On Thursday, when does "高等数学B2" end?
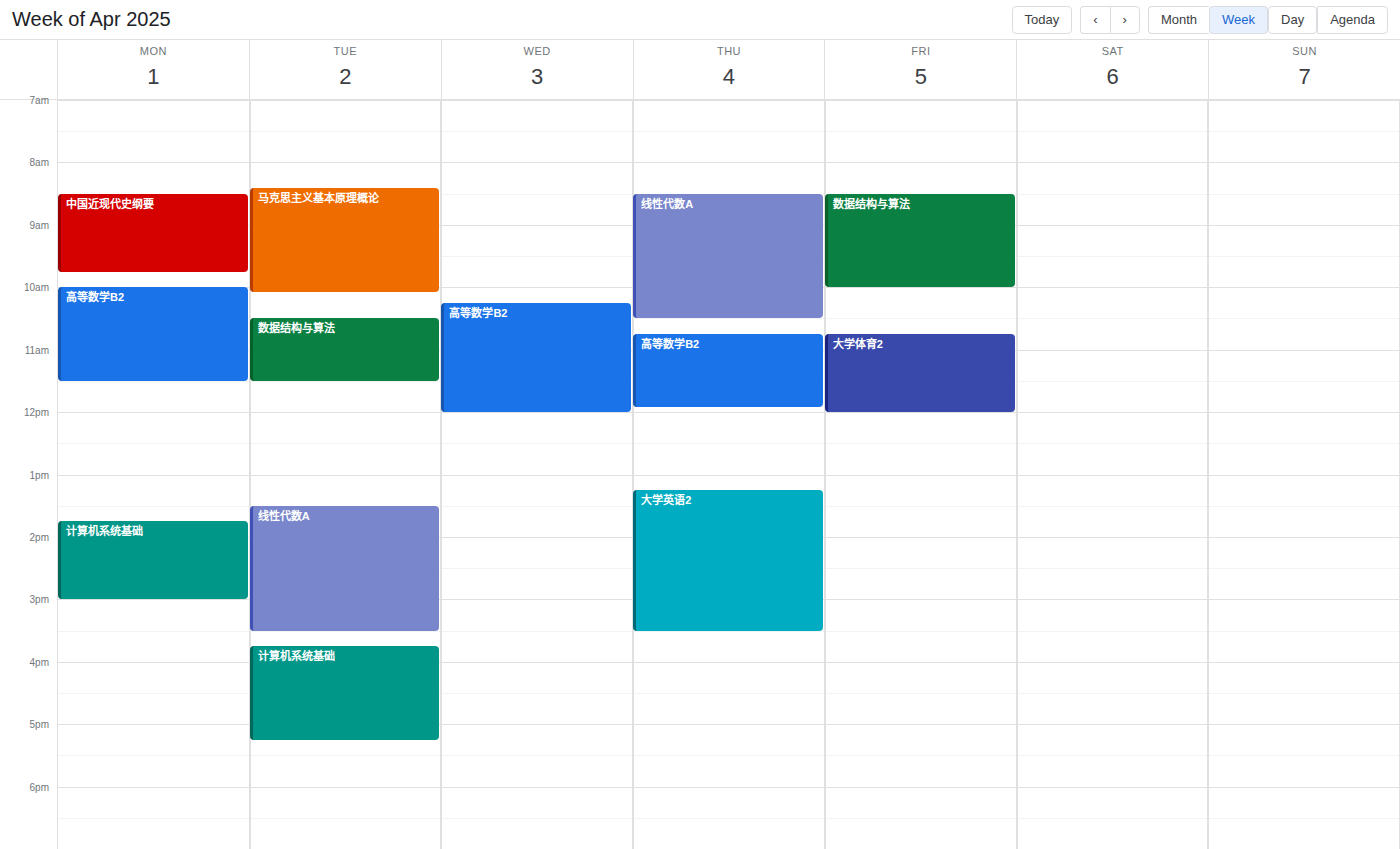
11:55 AM